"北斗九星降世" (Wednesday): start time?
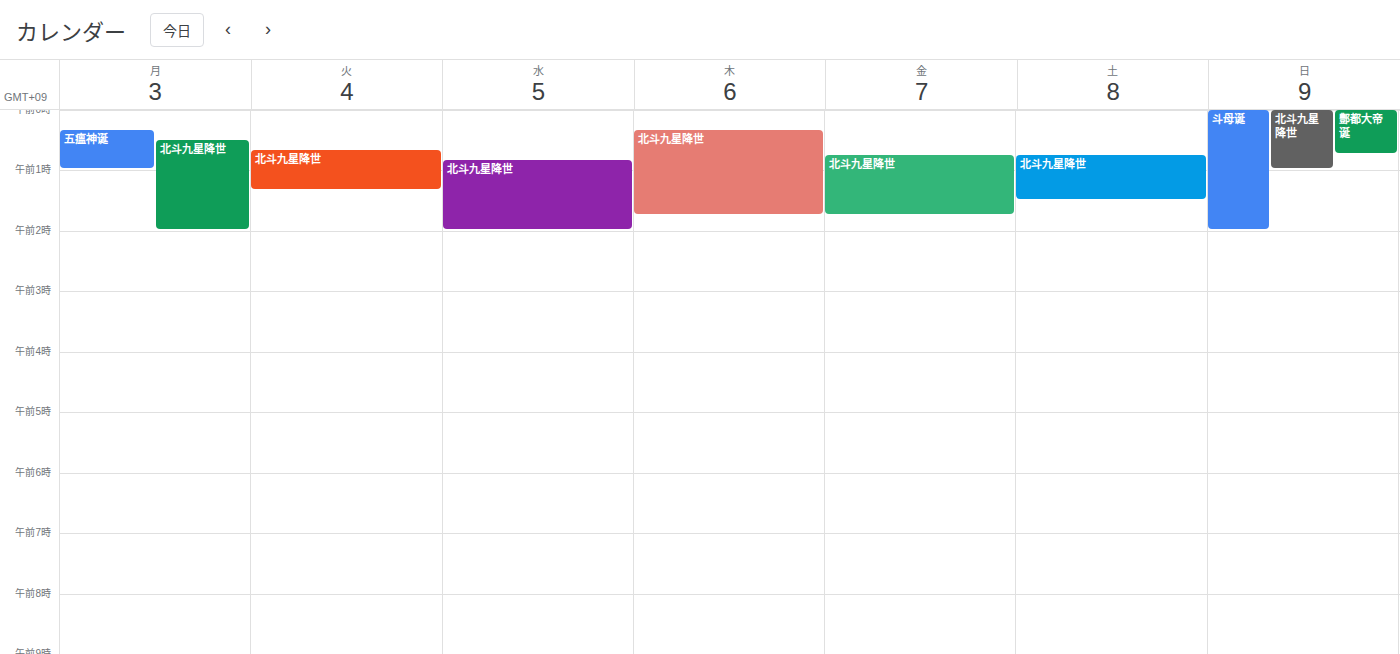
12:50 AM